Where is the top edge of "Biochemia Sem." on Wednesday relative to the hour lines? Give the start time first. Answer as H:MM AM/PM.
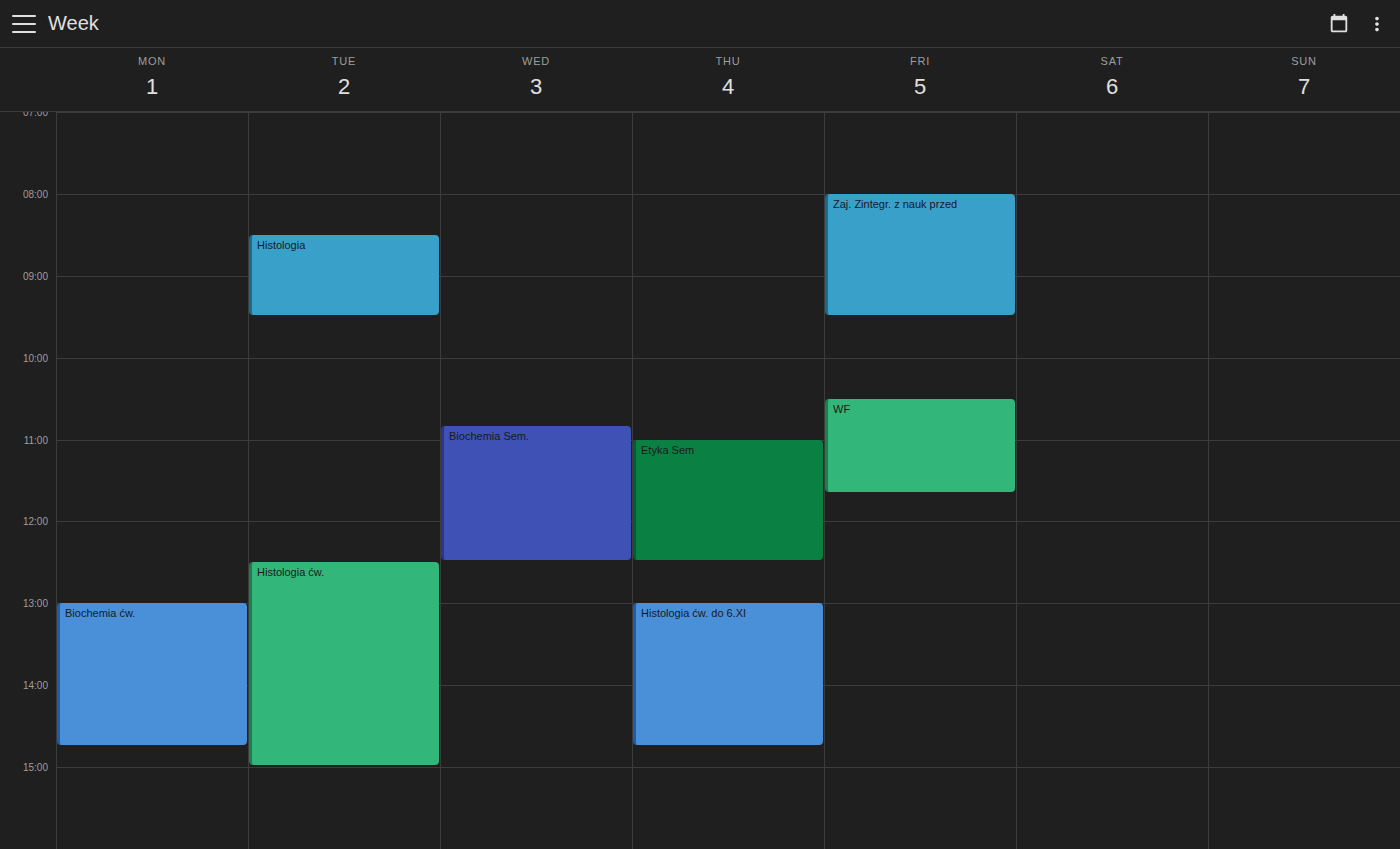
10:50 AM -- neither: 50 minutes below the 10 AM line and 10 minutes above the 11 AM line.